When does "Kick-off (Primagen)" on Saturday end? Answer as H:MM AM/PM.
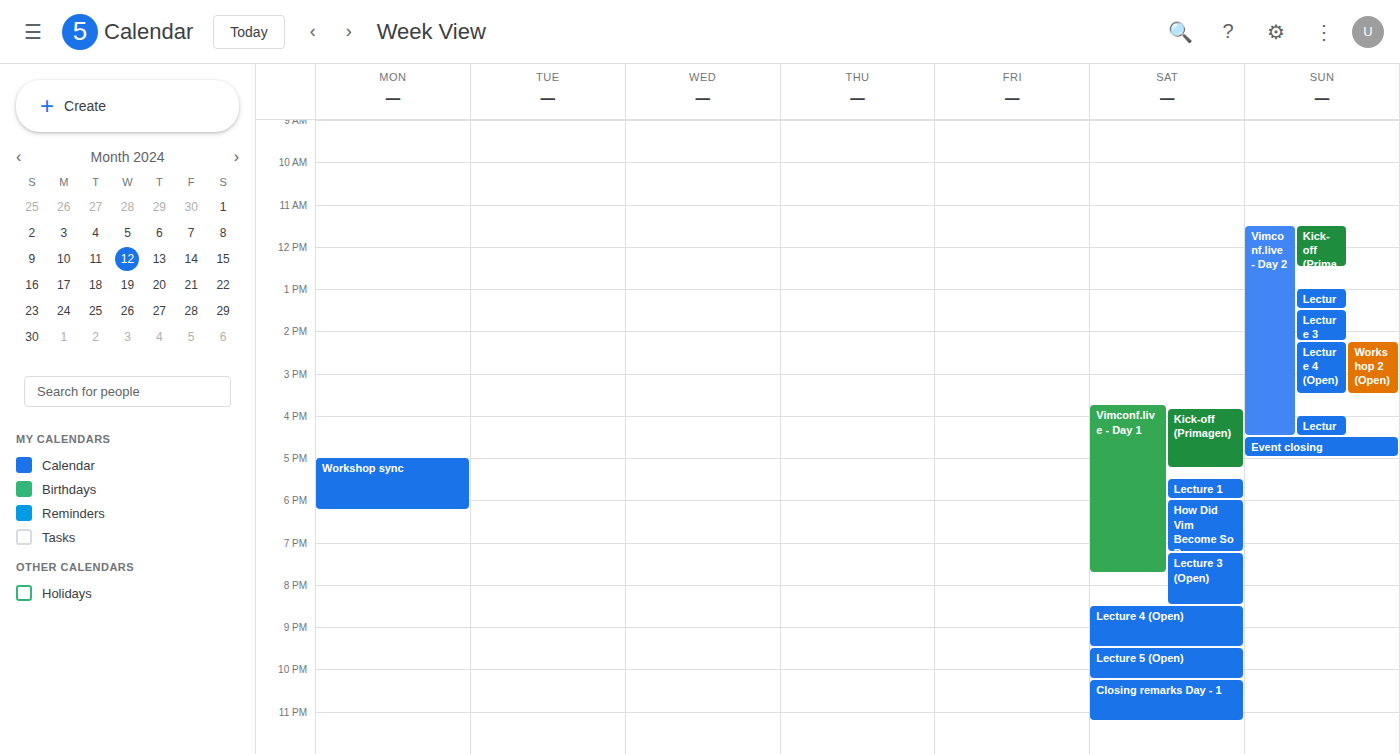
5:15 PM